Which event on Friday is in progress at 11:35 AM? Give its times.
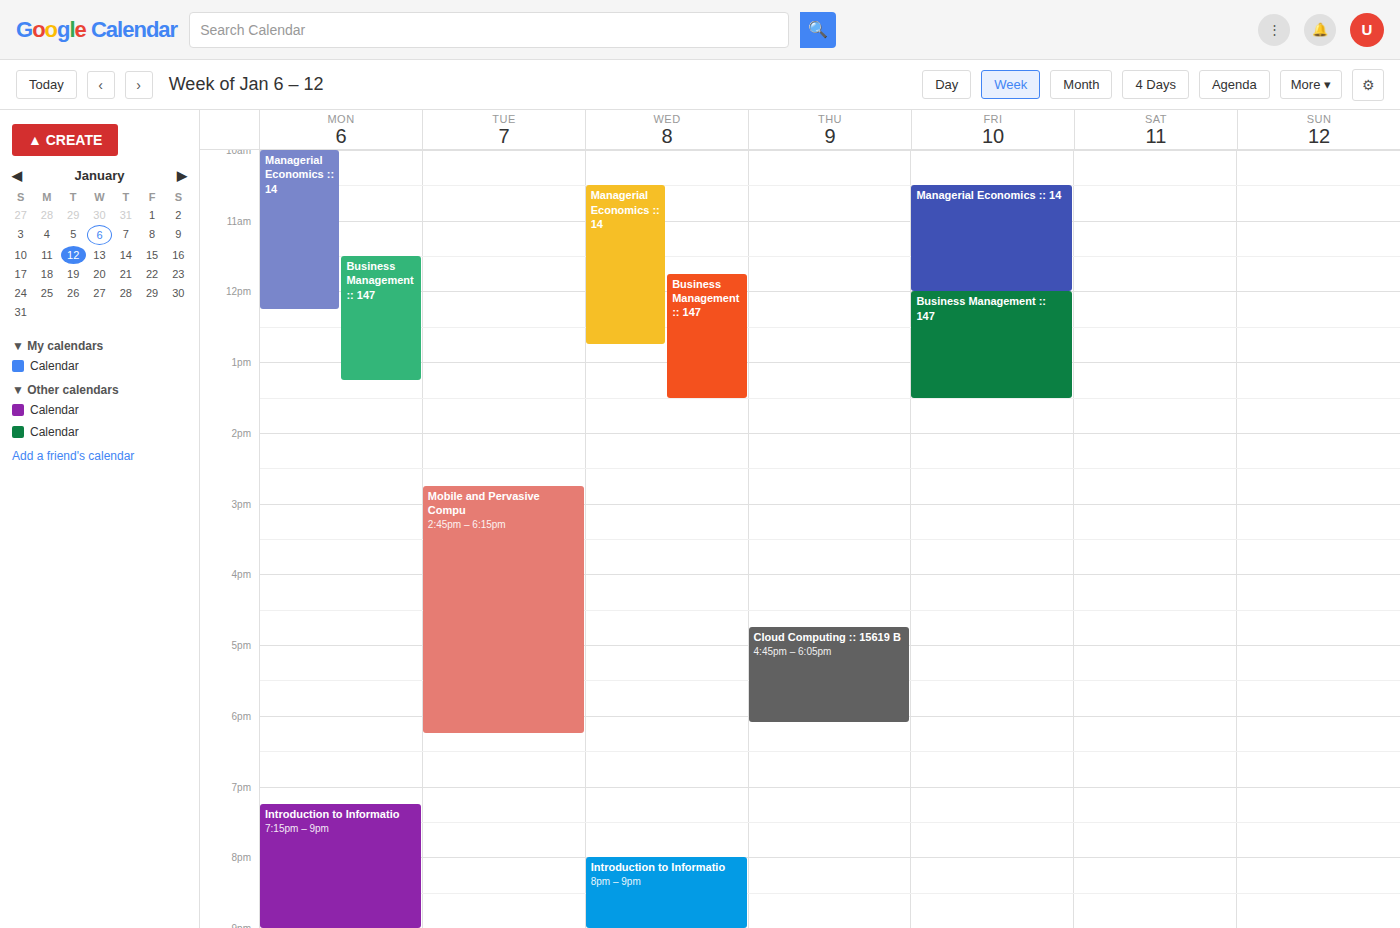
"Managerial Economics :: 14", 10:30 AM to 12:00 PM